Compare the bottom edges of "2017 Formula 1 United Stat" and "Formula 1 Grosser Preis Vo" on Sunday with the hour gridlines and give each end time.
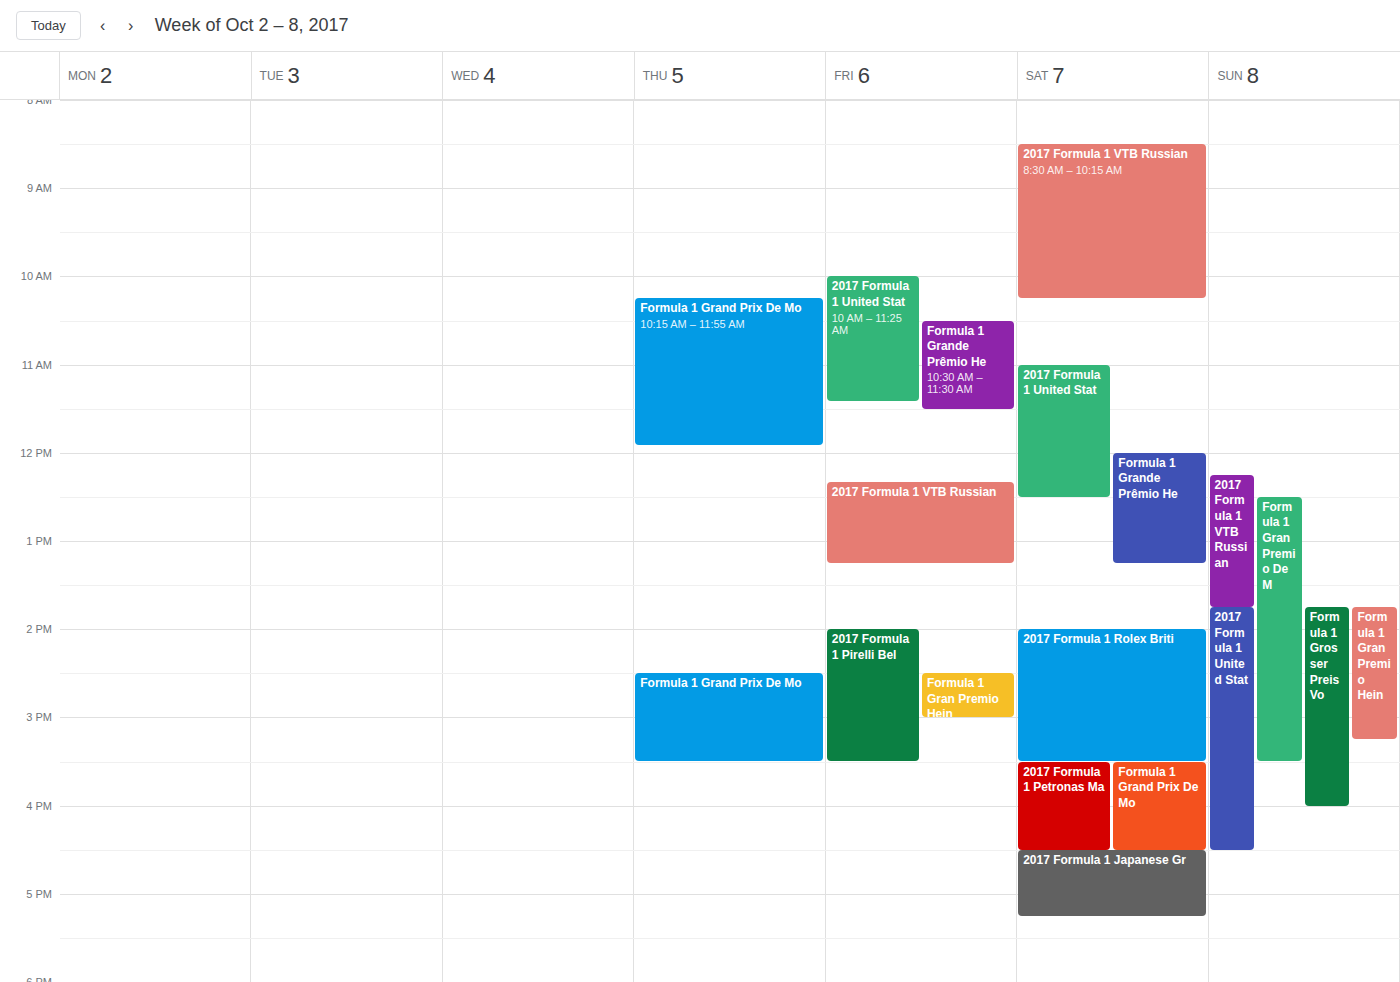
"2017 Formula 1 United Stat": 4:30 PM, halfway between the 4 PM and 5 PM lines. "Formula 1 Grosser Preis Vo": 4:00 PM, exactly on the 4 PM line.